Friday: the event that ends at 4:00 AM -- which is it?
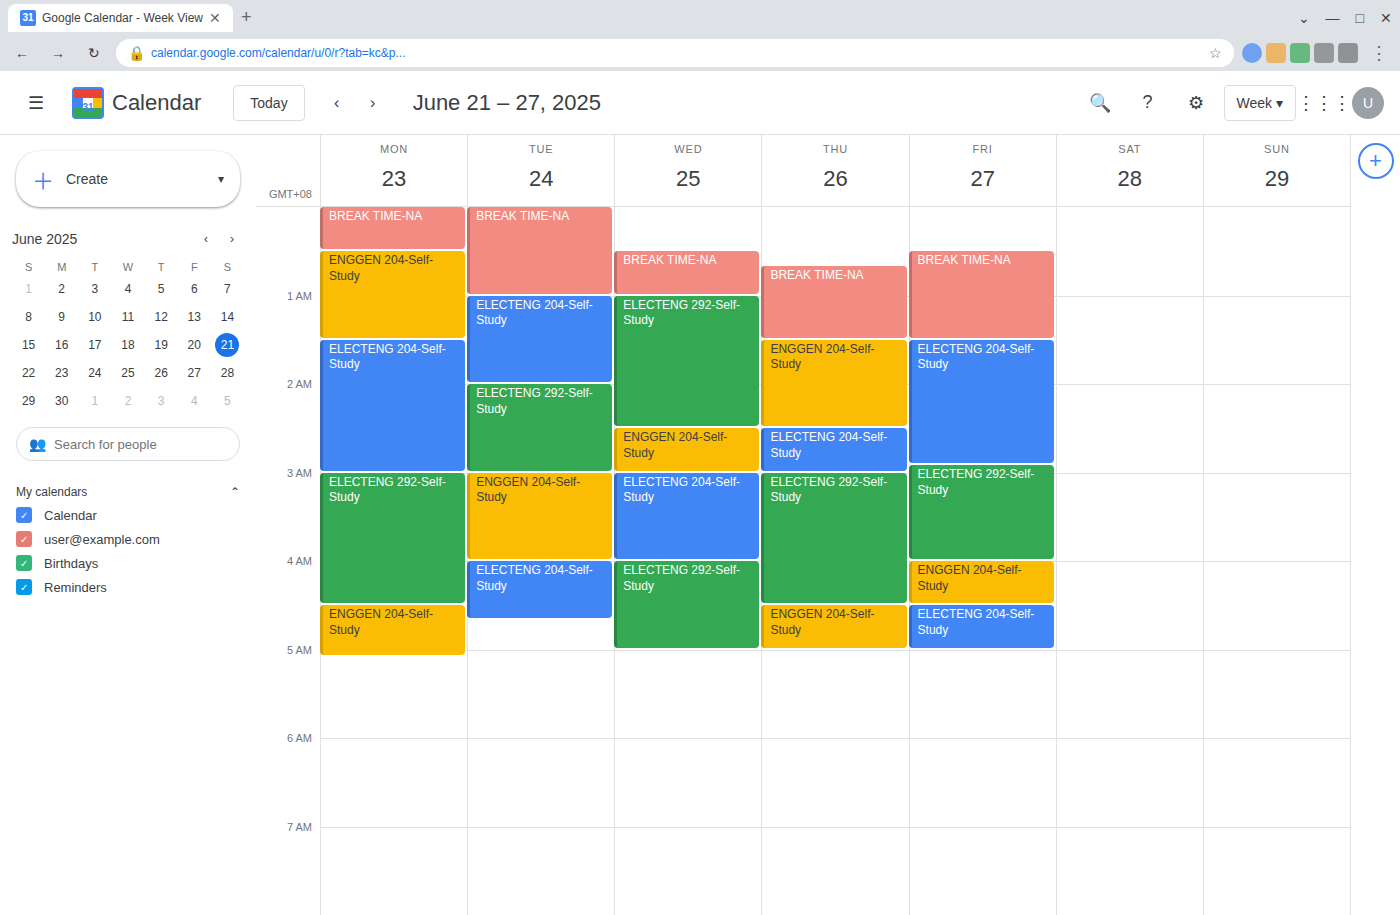
"ELECTENG 292-Self-Study"